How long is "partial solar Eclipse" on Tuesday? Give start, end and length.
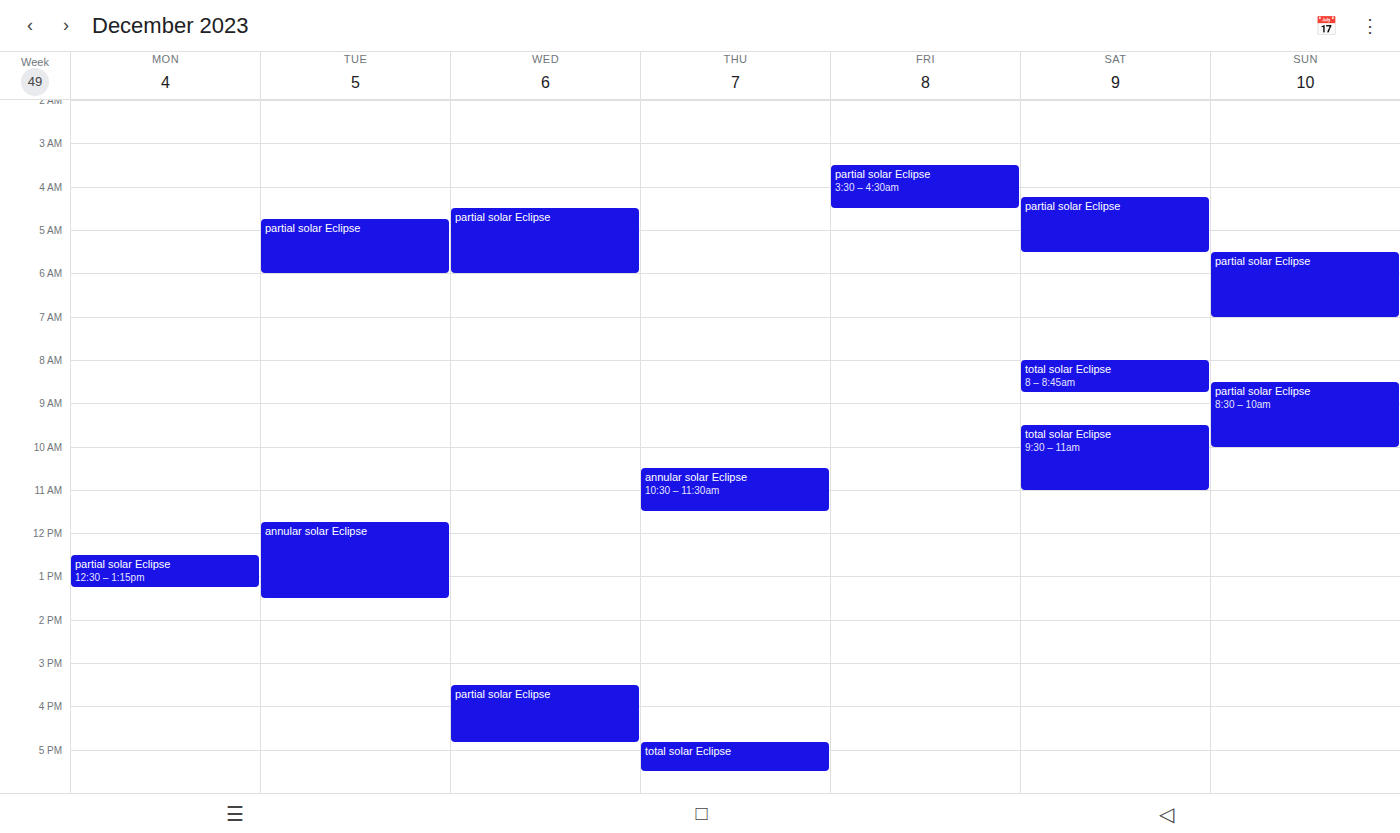
4:45 AM to 6:00 AM, 1 hour 15 minutes